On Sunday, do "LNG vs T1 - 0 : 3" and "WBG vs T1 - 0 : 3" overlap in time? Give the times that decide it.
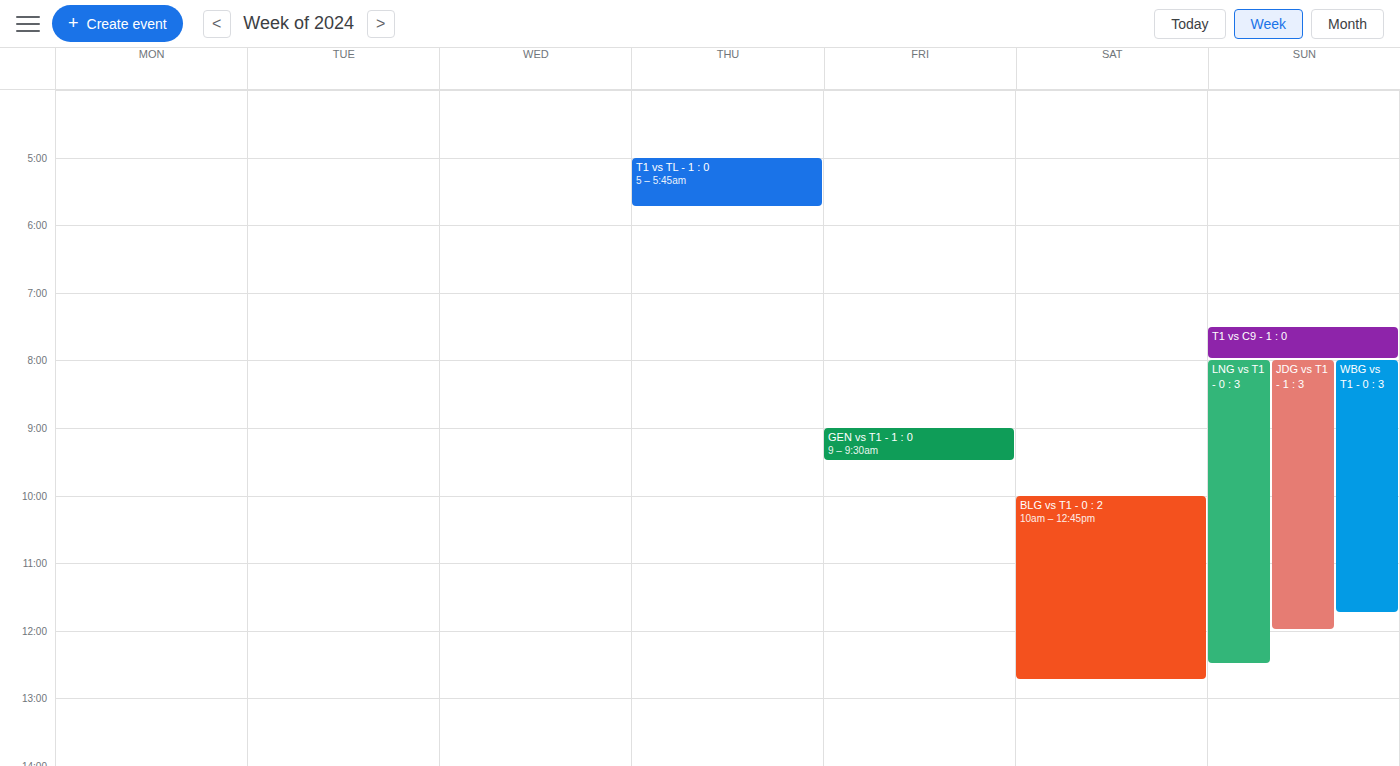
"LNG vs T1 - 0 : 3" starts at 8:00 AM, before "WBG vs T1 - 0 : 3" ends at 11:45 AM -- they overlap.